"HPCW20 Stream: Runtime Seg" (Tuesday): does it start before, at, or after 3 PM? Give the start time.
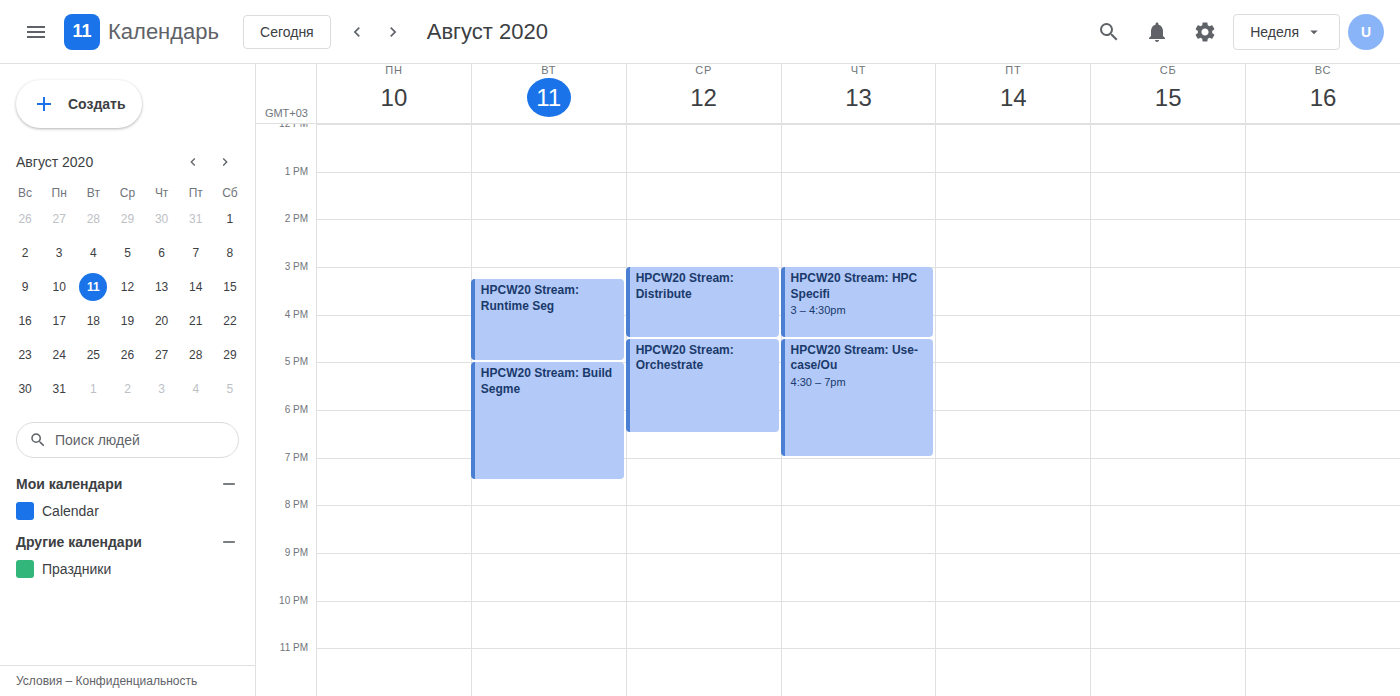
3:15 PM -- after 3 PM, 15 minutes below the 3 PM line.